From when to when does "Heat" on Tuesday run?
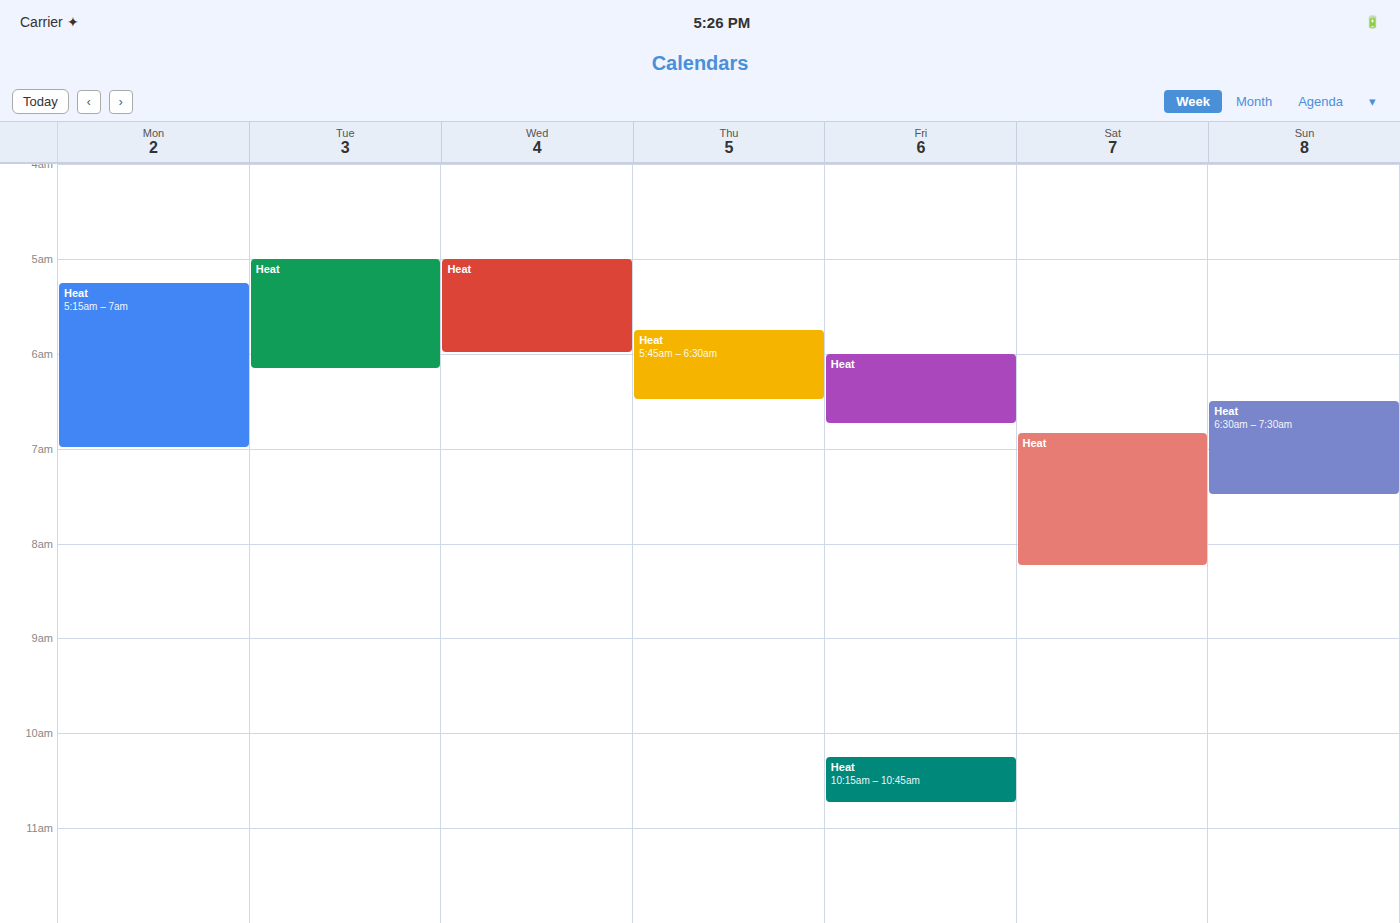
5:00 AM to 6:10 AM